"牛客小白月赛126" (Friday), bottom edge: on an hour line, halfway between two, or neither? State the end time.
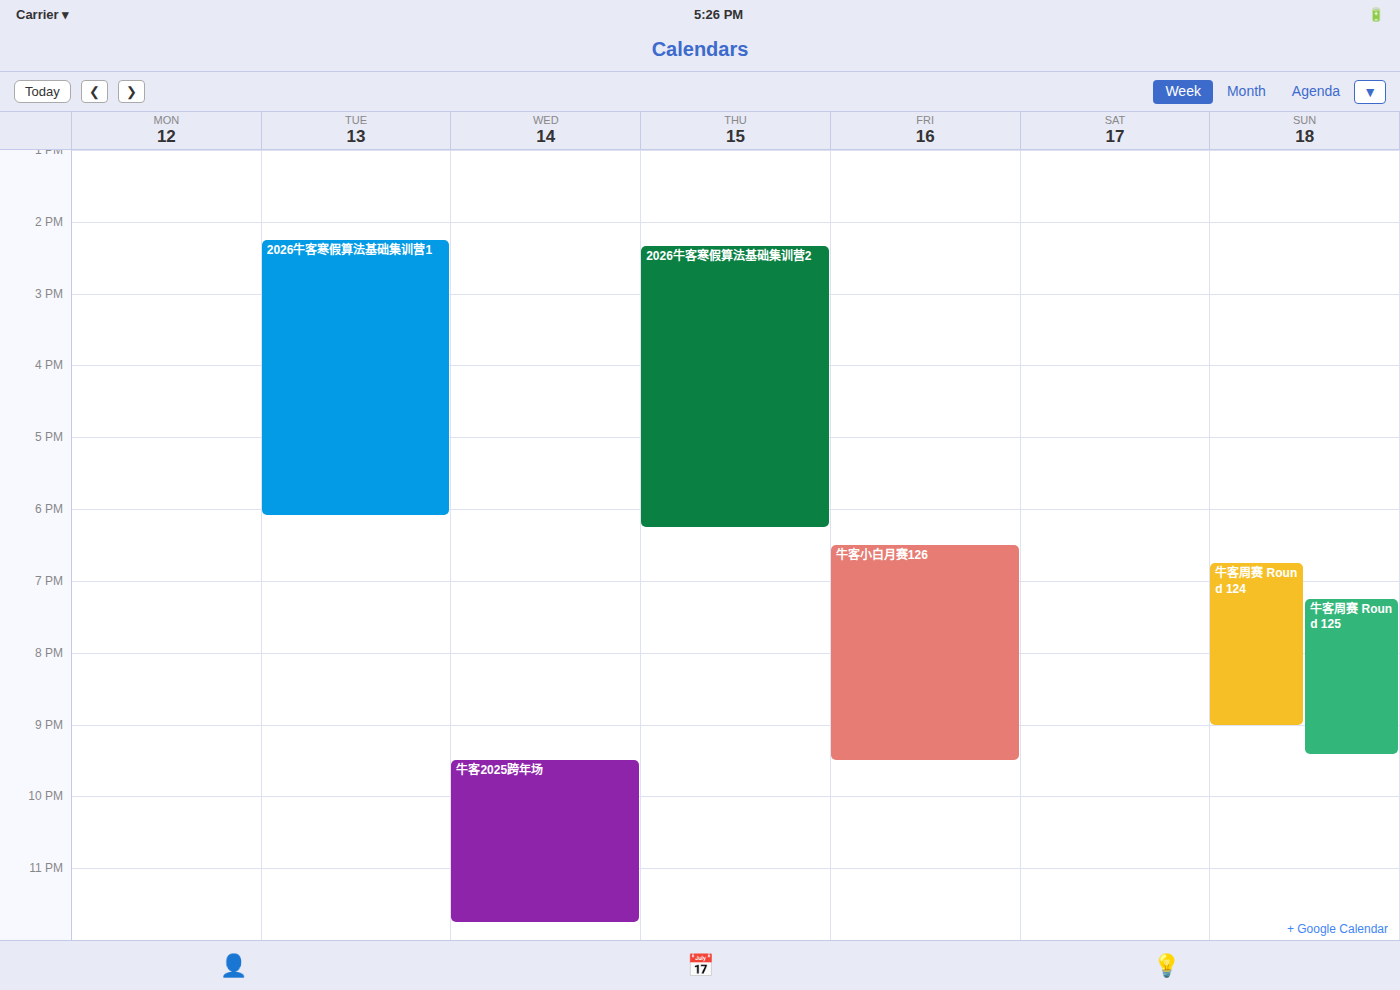
9:30 PM -- halfway between the 9 PM and 10 PM lines.